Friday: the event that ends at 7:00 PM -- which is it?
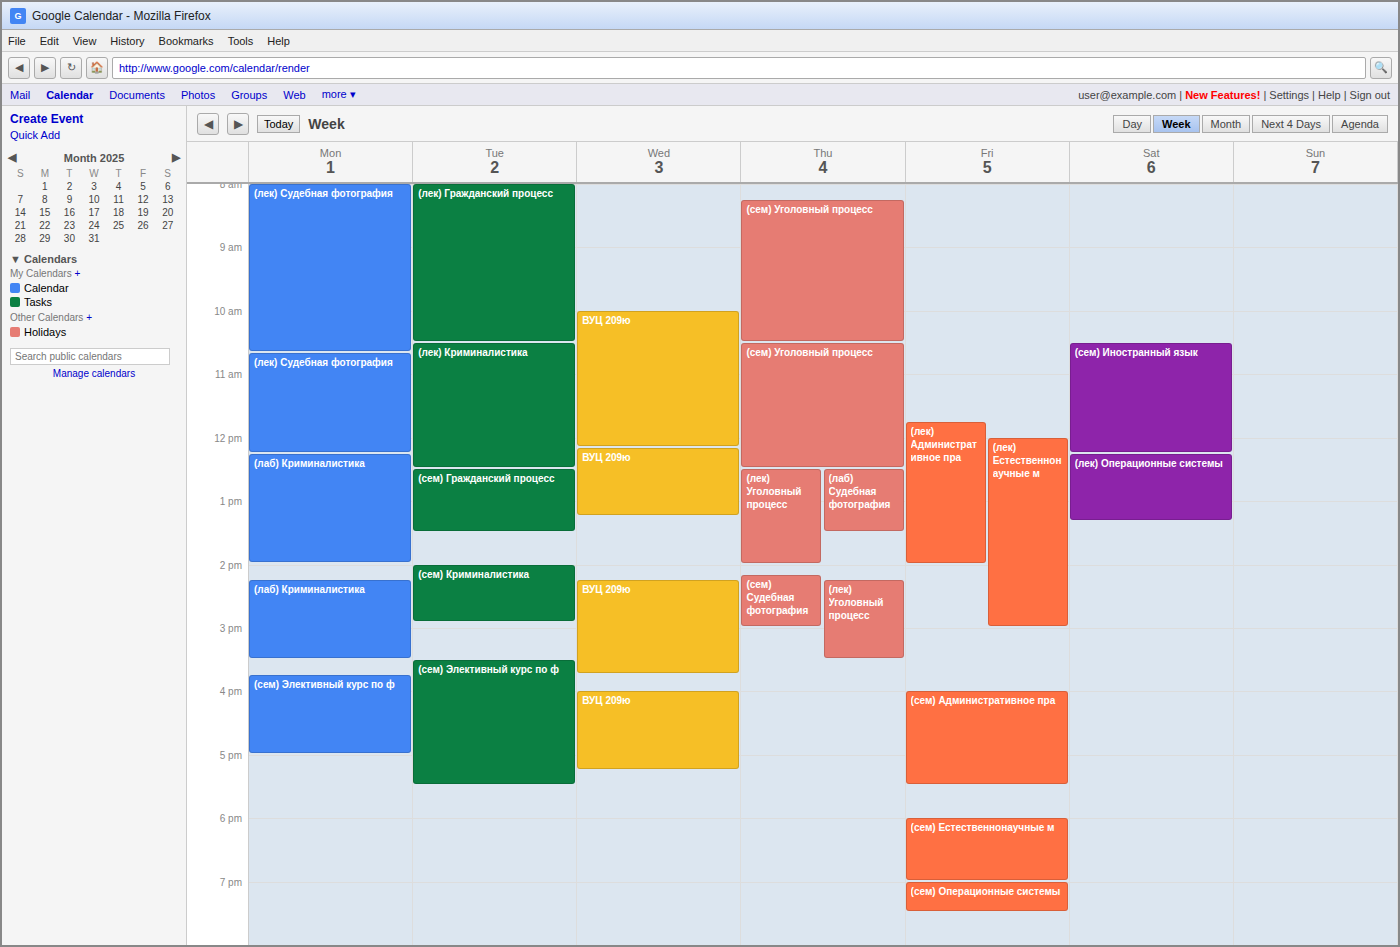
"(сем) Естественнонаучные м"